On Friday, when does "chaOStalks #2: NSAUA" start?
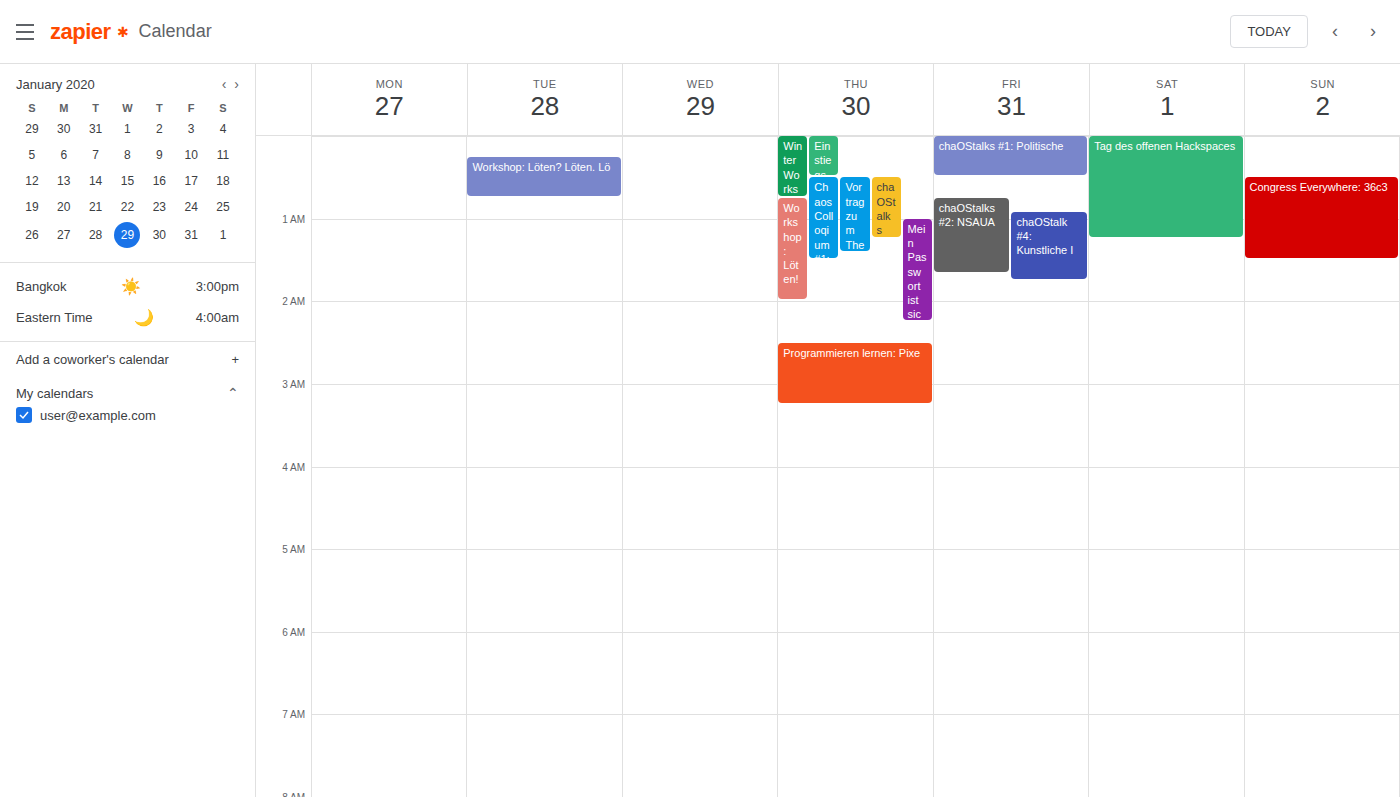
12:45 AM